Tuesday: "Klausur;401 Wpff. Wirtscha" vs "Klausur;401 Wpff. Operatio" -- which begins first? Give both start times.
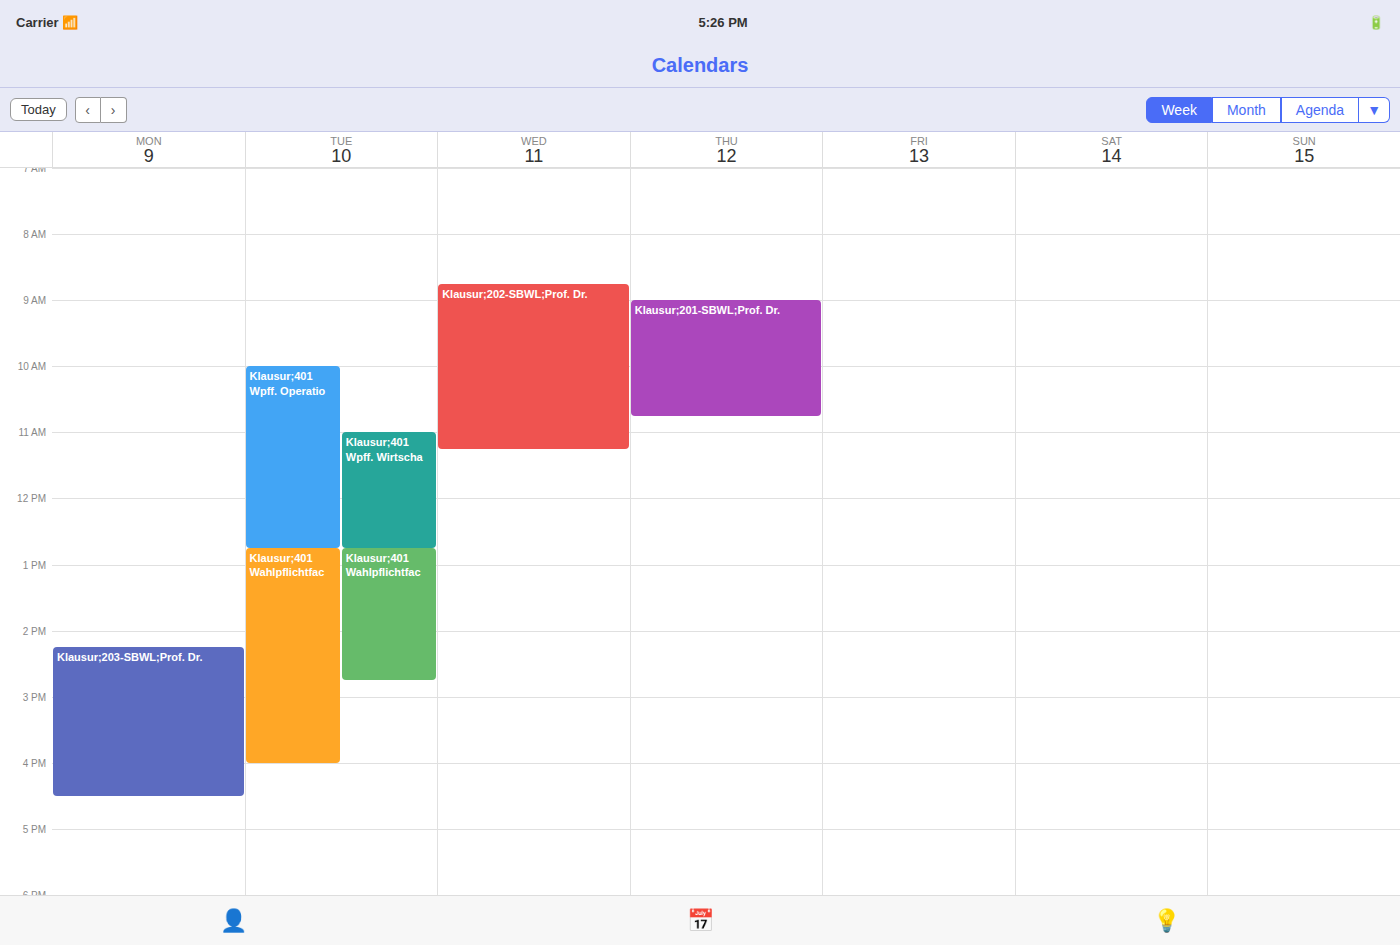
"Klausur;401 Wpff. Operatio" 10:00 AM; "Klausur;401 Wpff. Wirtscha" 11:00 AM.